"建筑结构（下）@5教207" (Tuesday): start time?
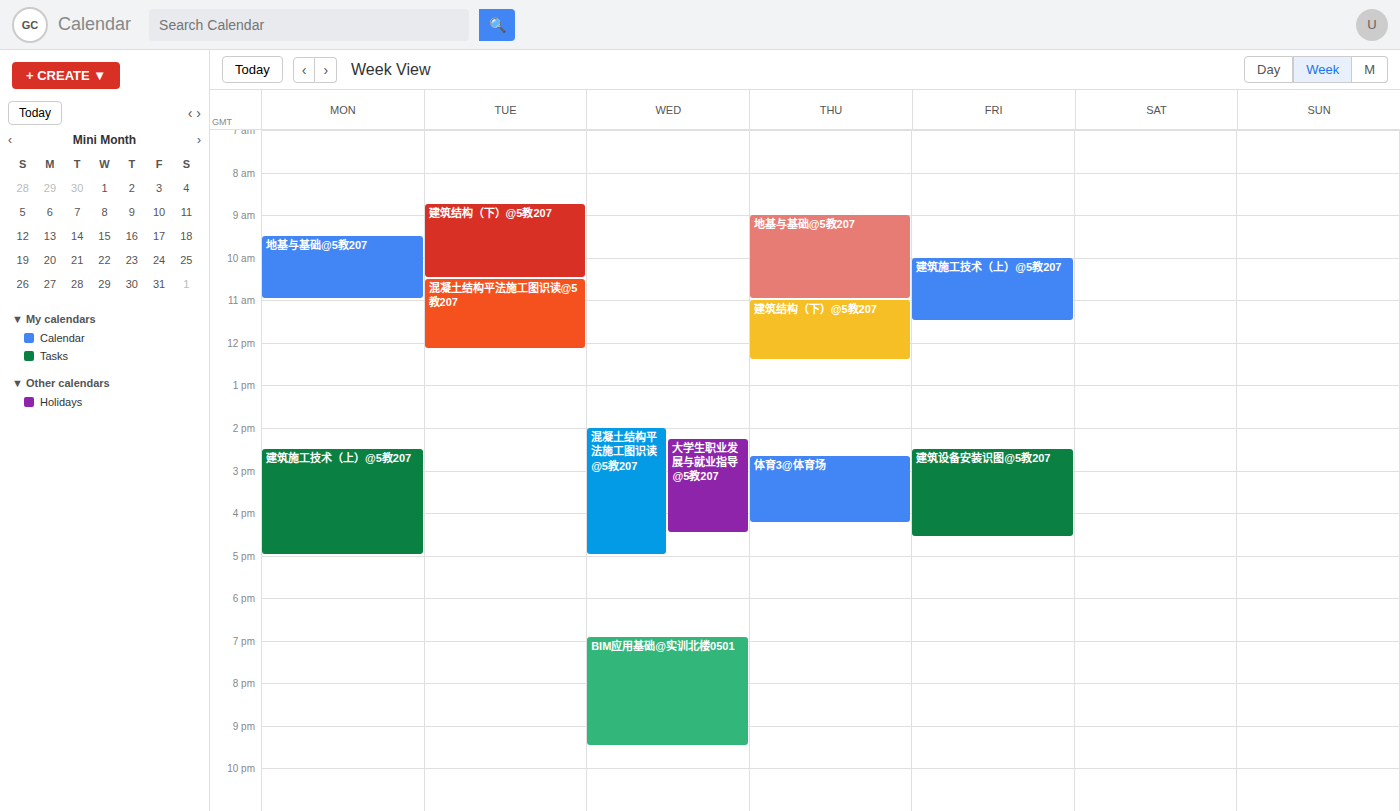
8:45 AM